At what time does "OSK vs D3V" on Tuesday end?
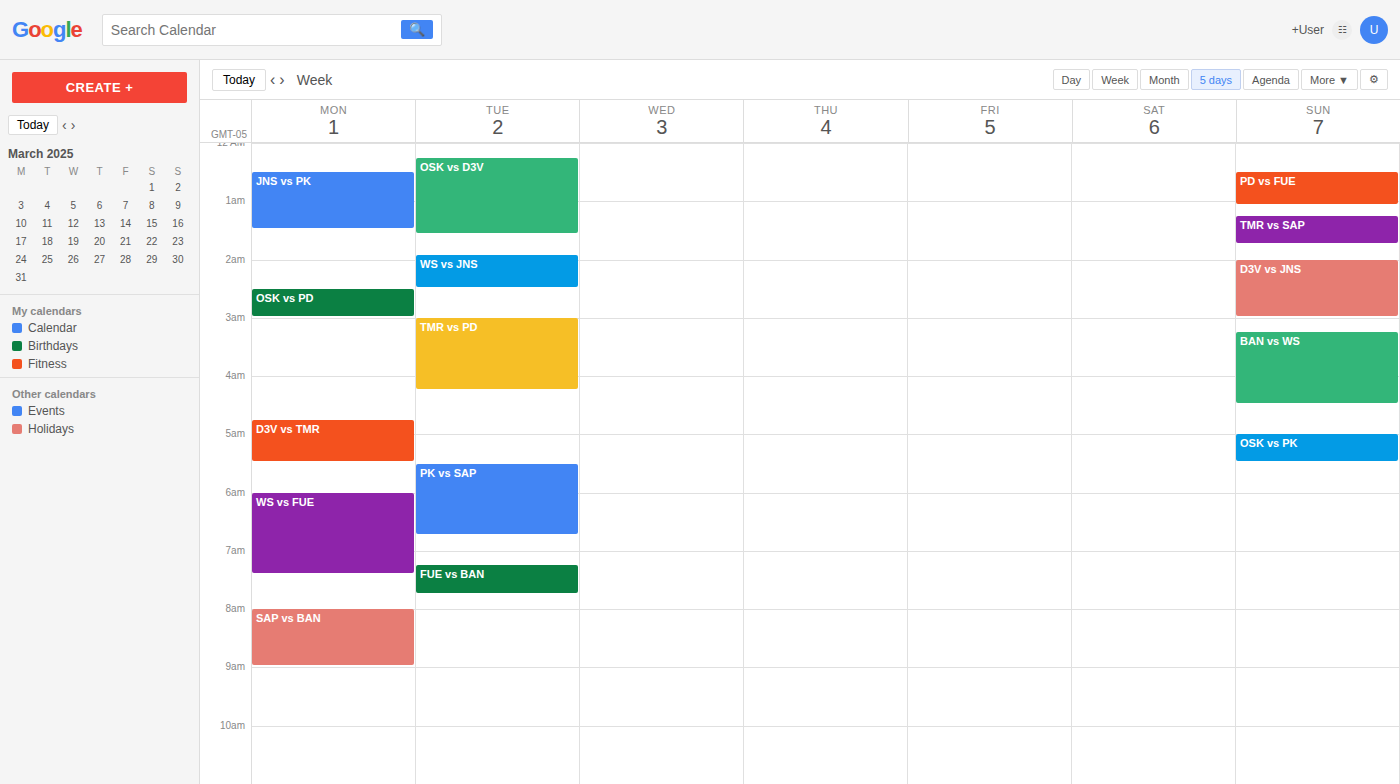
1:35 AM